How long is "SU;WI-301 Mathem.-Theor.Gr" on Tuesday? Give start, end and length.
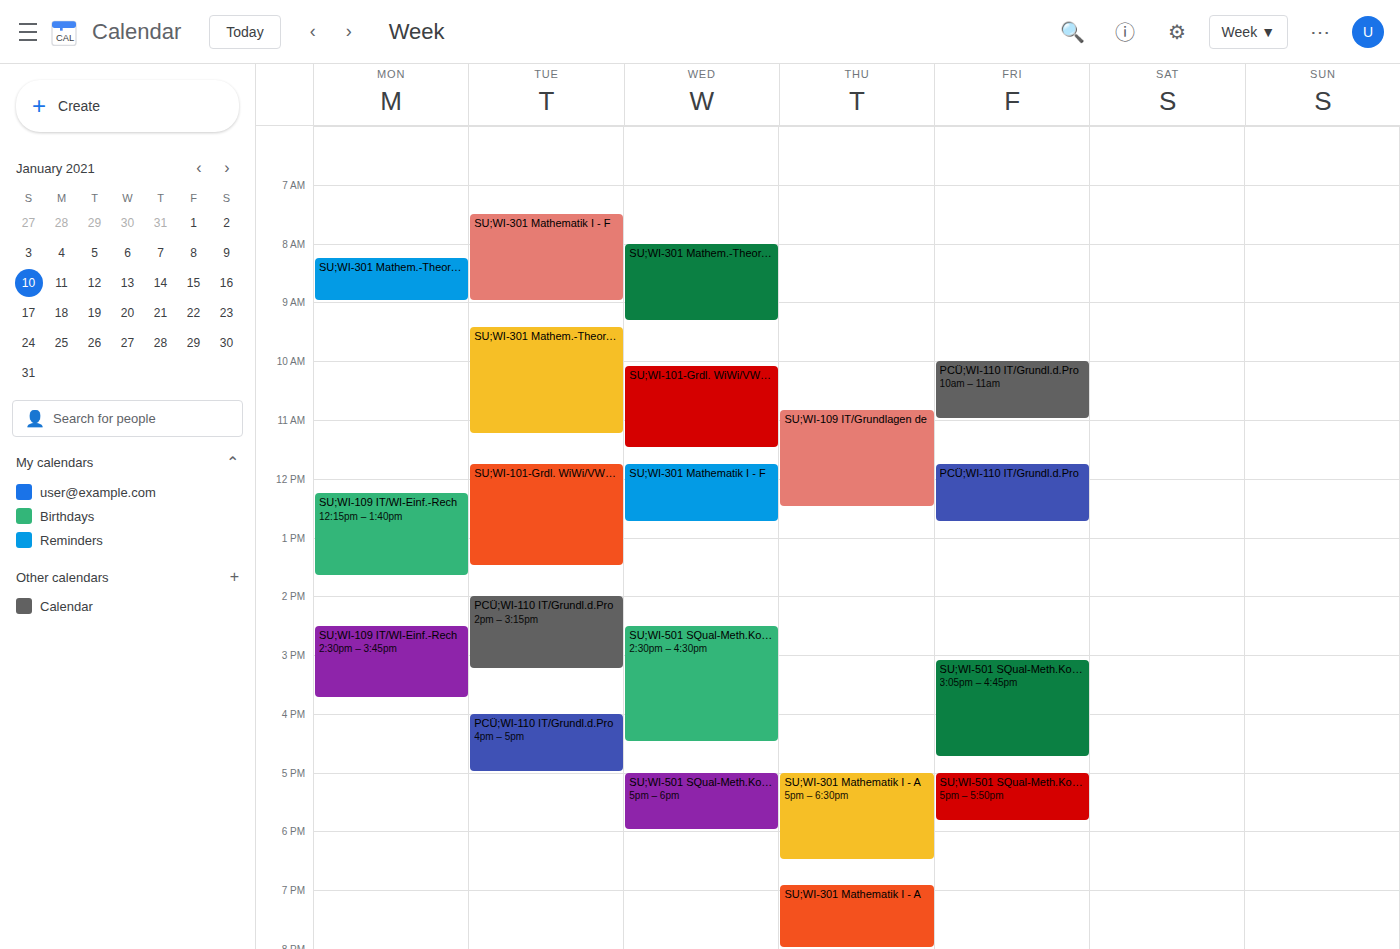
9:25 AM to 11:15 AM, 1 hour 50 minutes